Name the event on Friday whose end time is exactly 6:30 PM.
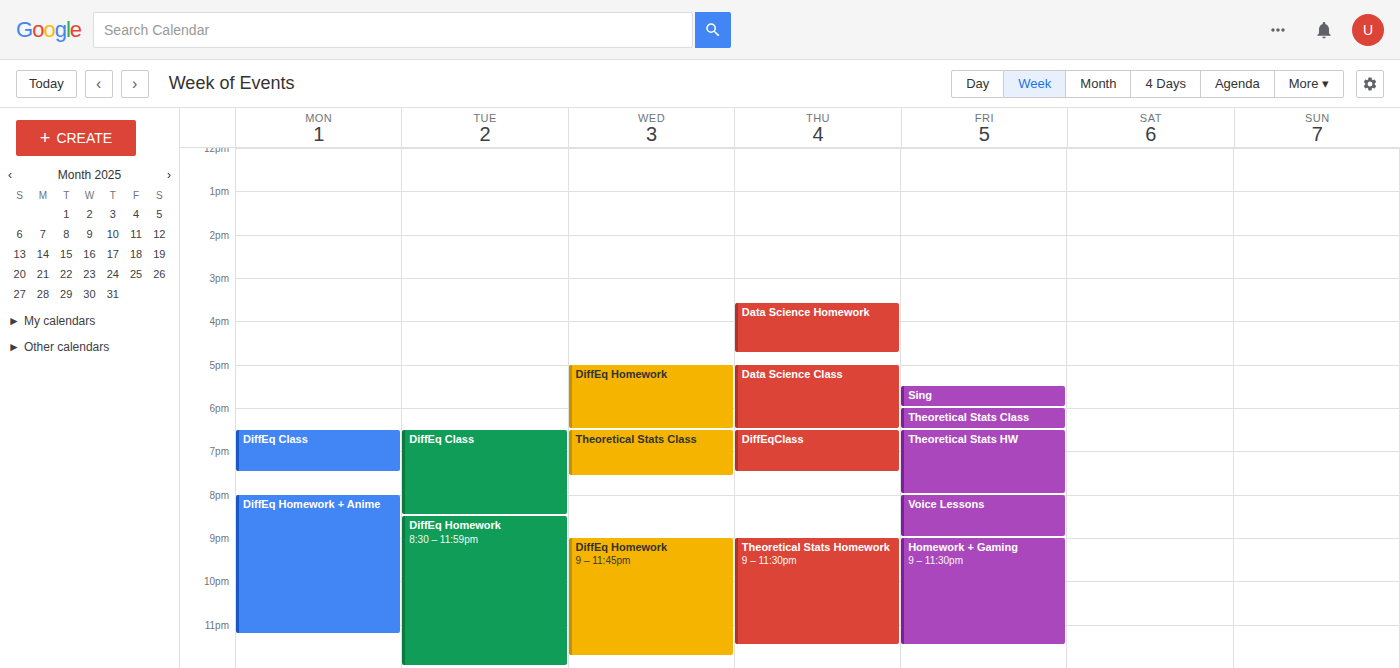
"Theoretical Stats Class"